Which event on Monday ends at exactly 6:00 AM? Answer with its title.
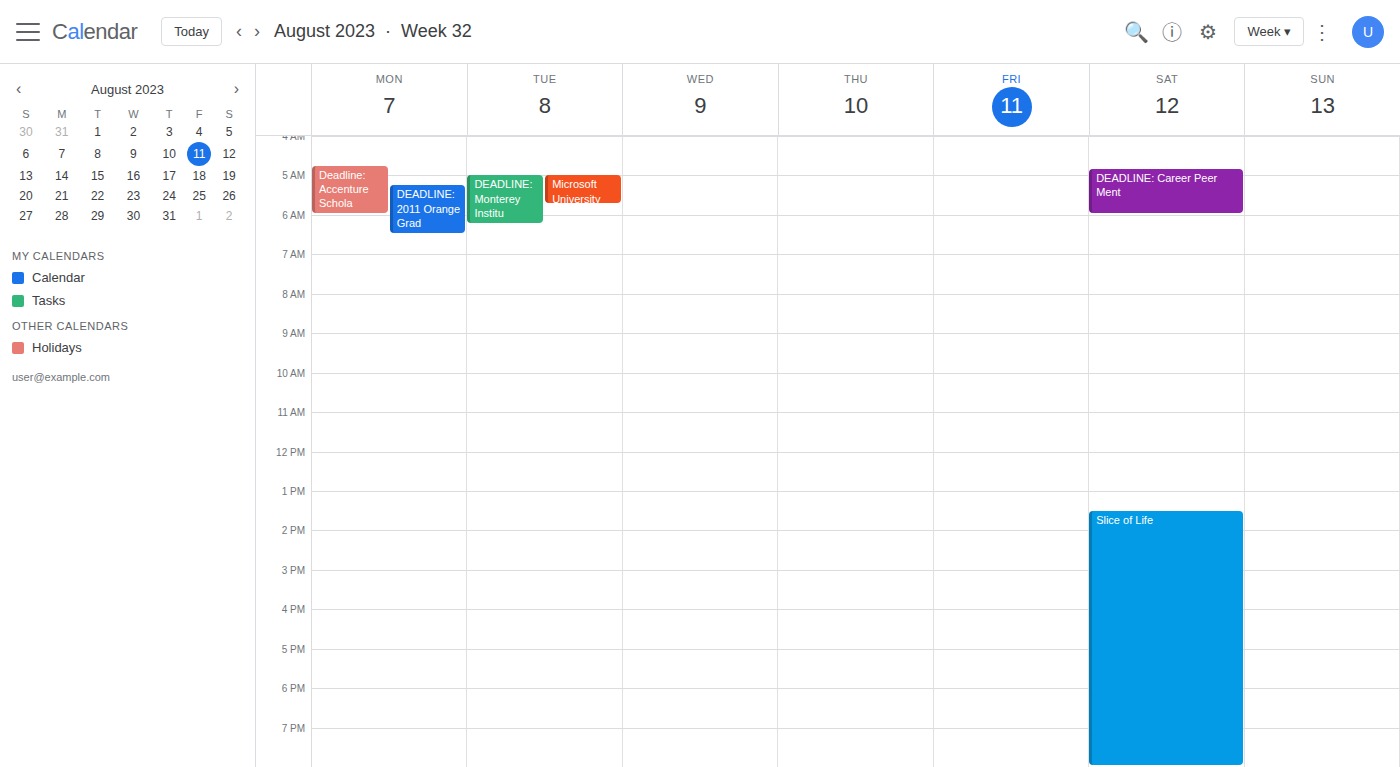
"Deadline: Accenture Schola"